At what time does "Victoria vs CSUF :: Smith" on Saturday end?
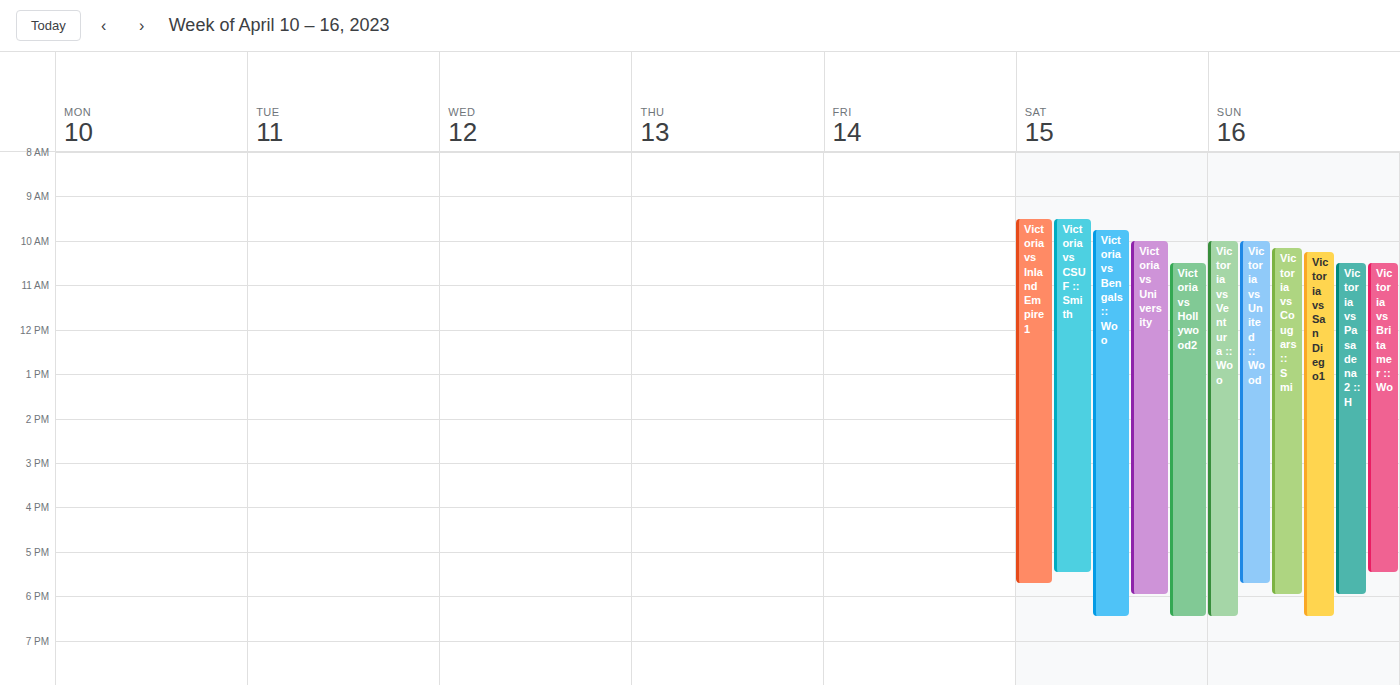
5:30 PM